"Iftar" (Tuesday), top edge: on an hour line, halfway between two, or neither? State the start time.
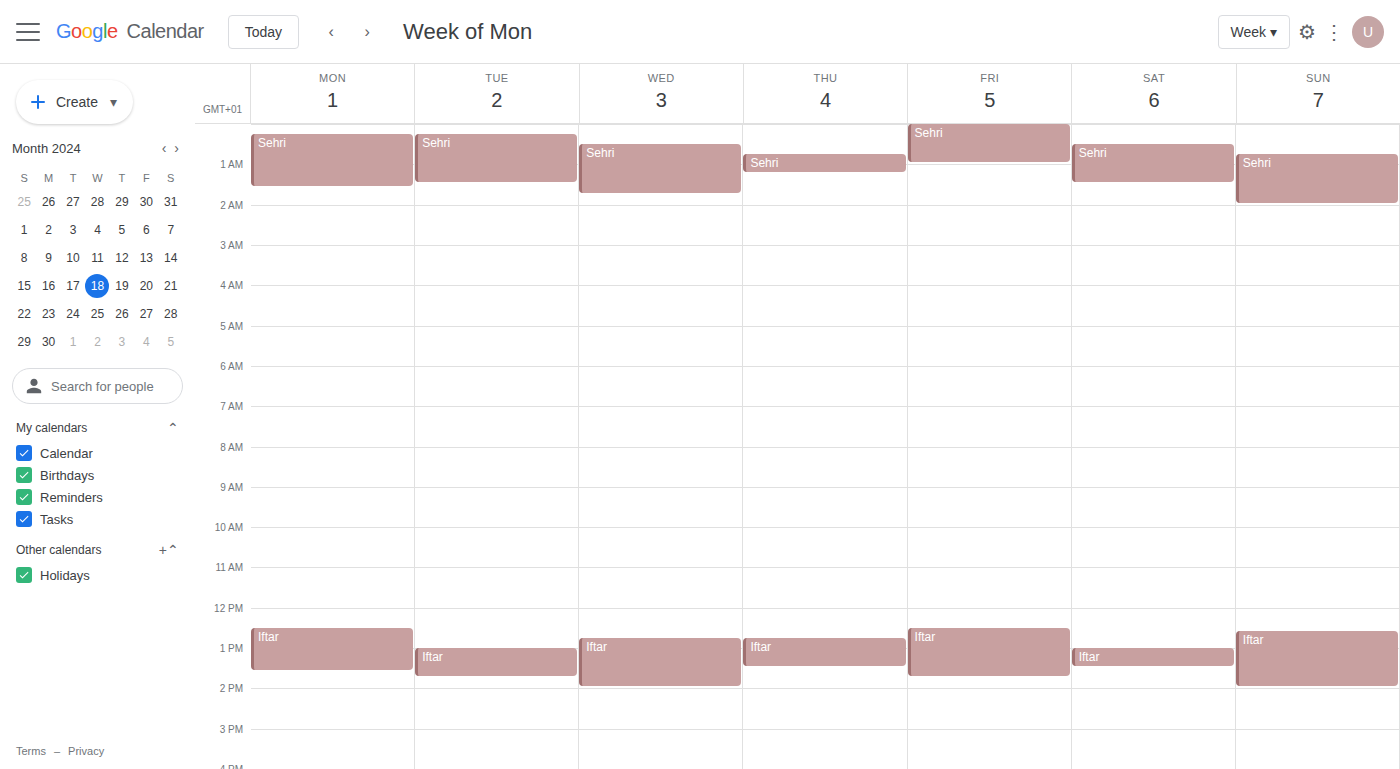
1:00 PM -- exactly on the 1 PM line.